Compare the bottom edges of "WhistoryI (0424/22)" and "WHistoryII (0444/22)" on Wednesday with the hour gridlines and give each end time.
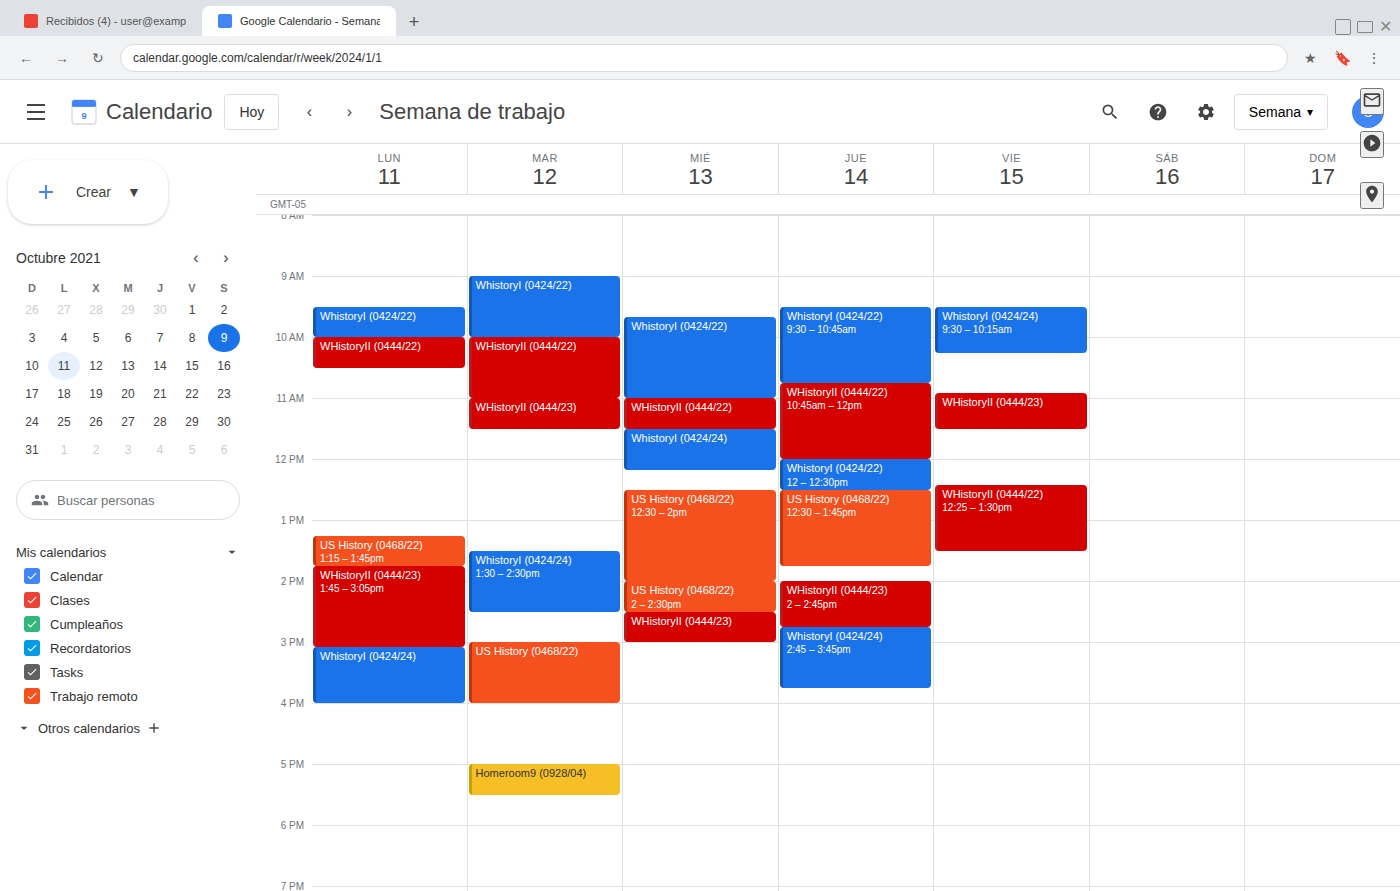
"WhistoryI (0424/22)": 11:00 AM, exactly on the 11 AM line. "WHistoryII (0444/22)": 11:30 AM, halfway between the 11 AM and 12 PM lines.